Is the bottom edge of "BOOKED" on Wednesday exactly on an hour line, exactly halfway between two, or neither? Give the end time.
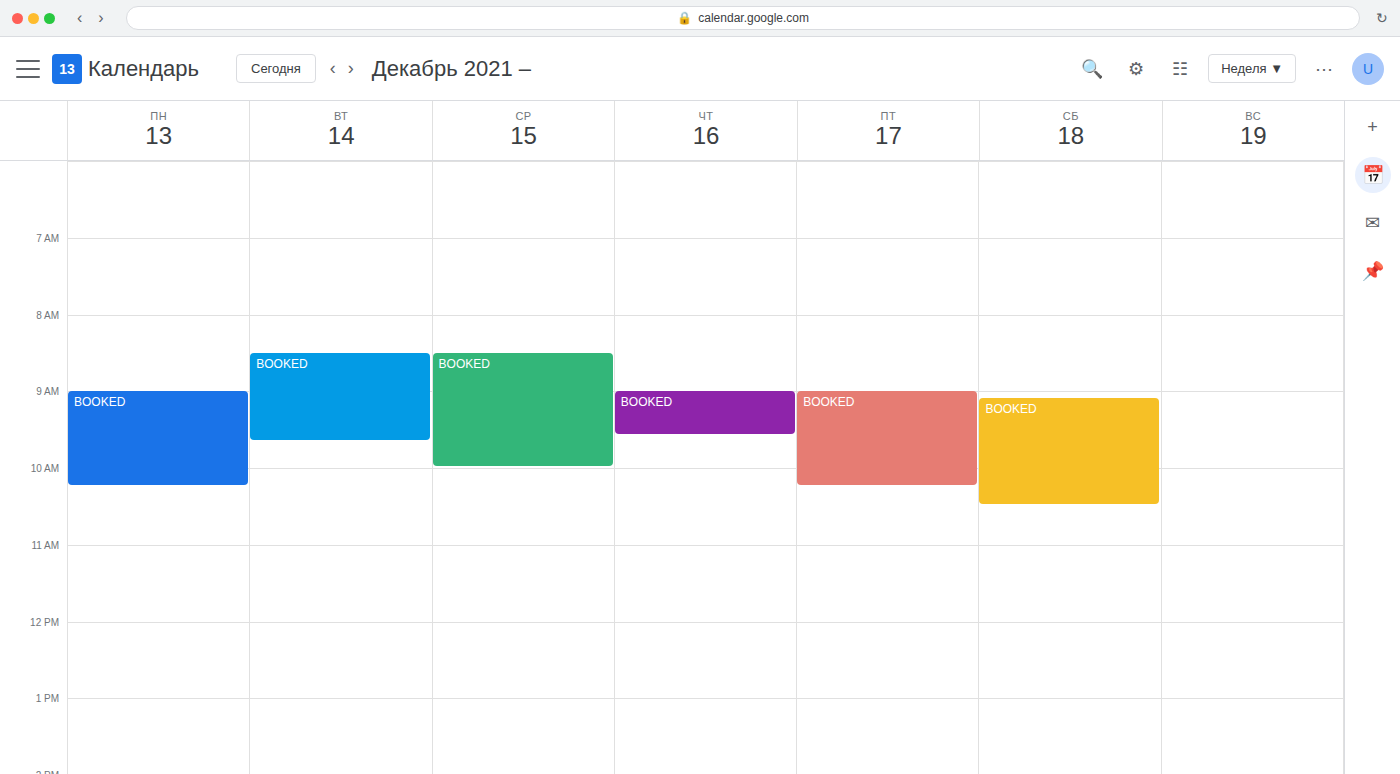
10:00 AM -- exactly on the 10 AM line.